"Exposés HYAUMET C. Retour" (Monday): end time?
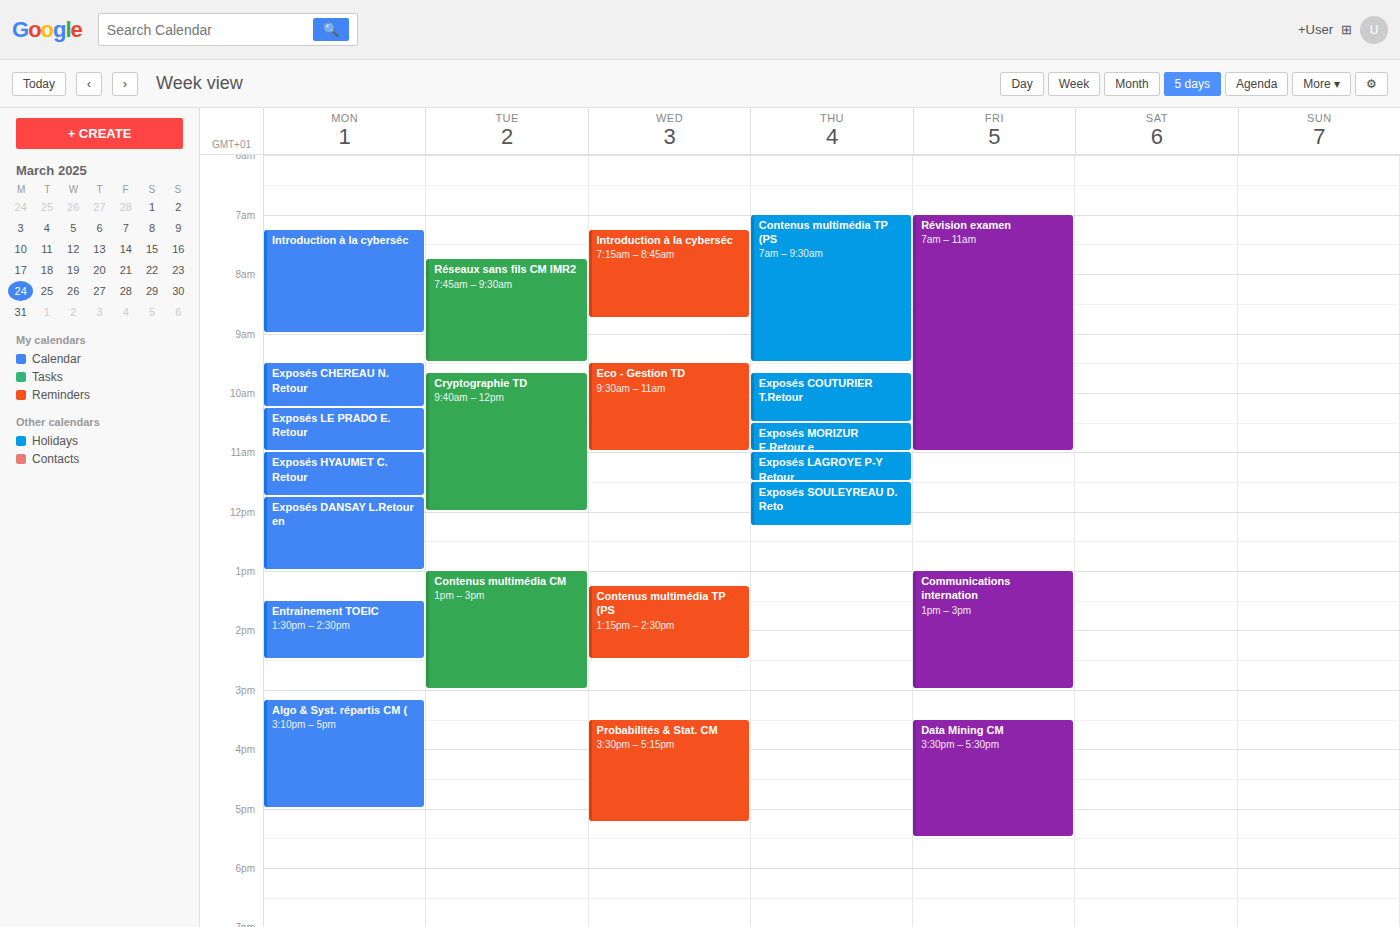
11:45 AM